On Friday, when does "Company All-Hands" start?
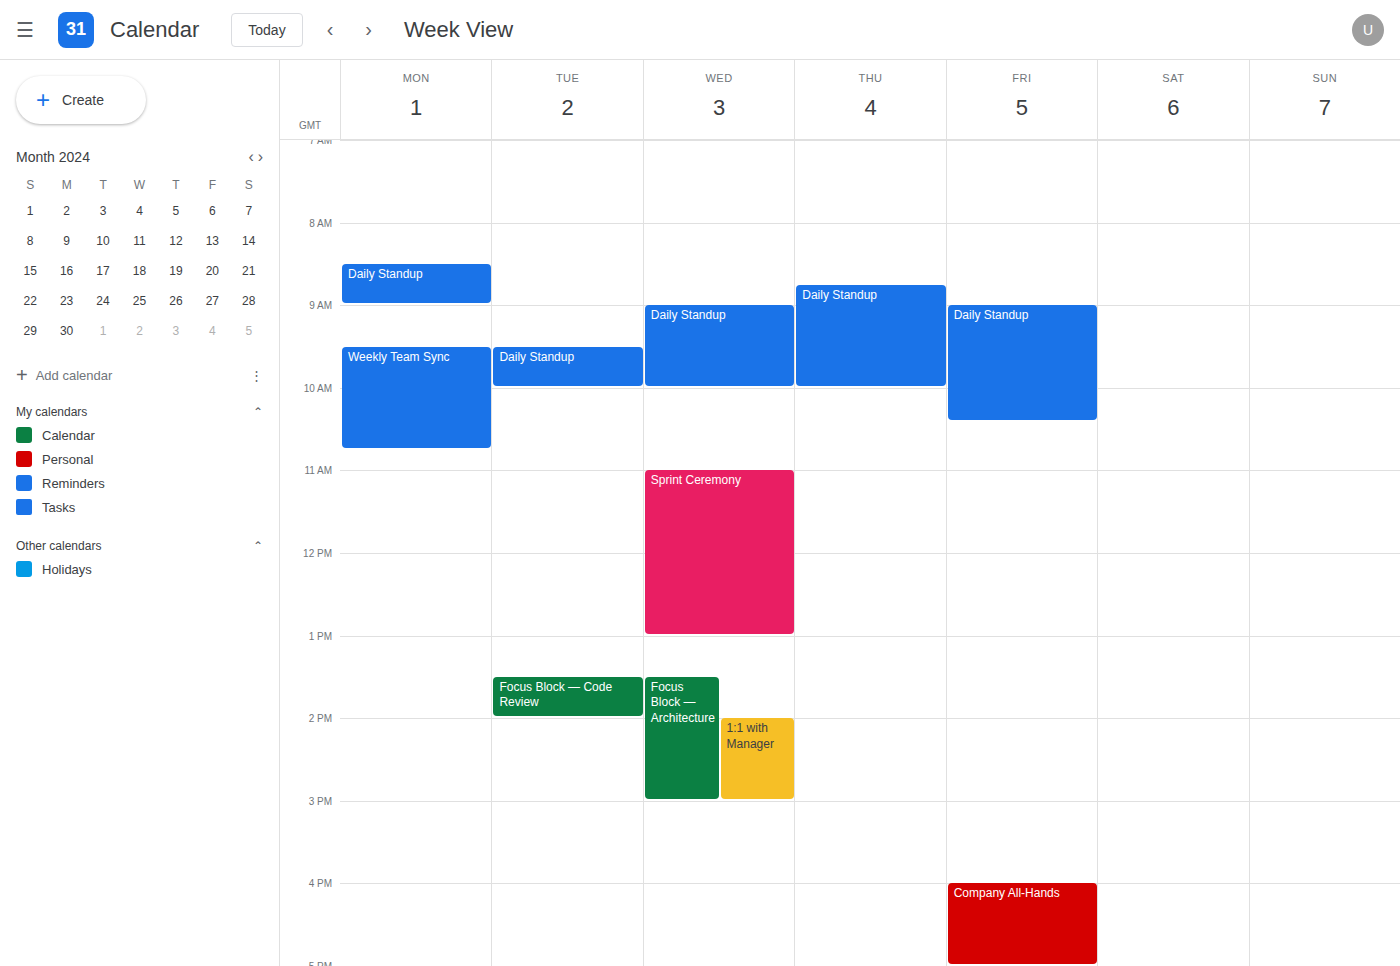
4:00 PM